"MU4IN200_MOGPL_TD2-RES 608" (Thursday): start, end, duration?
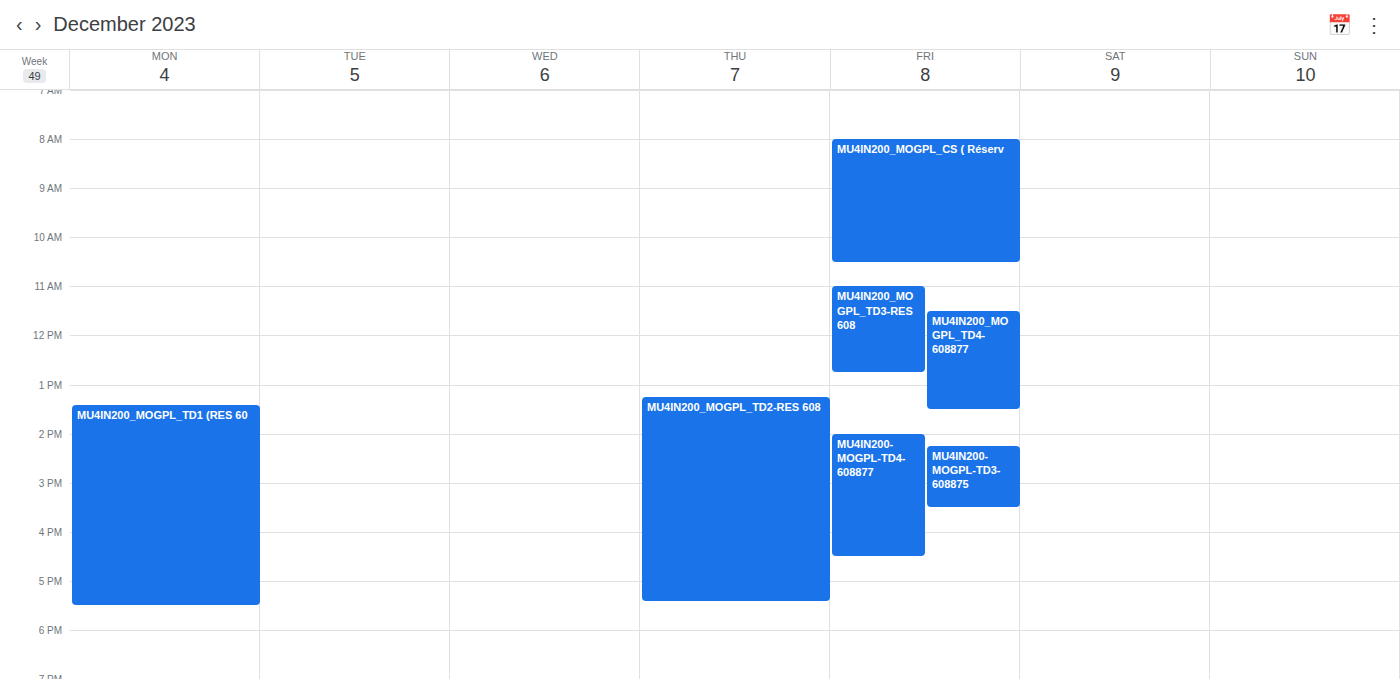
1:15 PM to 5:25 PM, 4 hours 10 minutes